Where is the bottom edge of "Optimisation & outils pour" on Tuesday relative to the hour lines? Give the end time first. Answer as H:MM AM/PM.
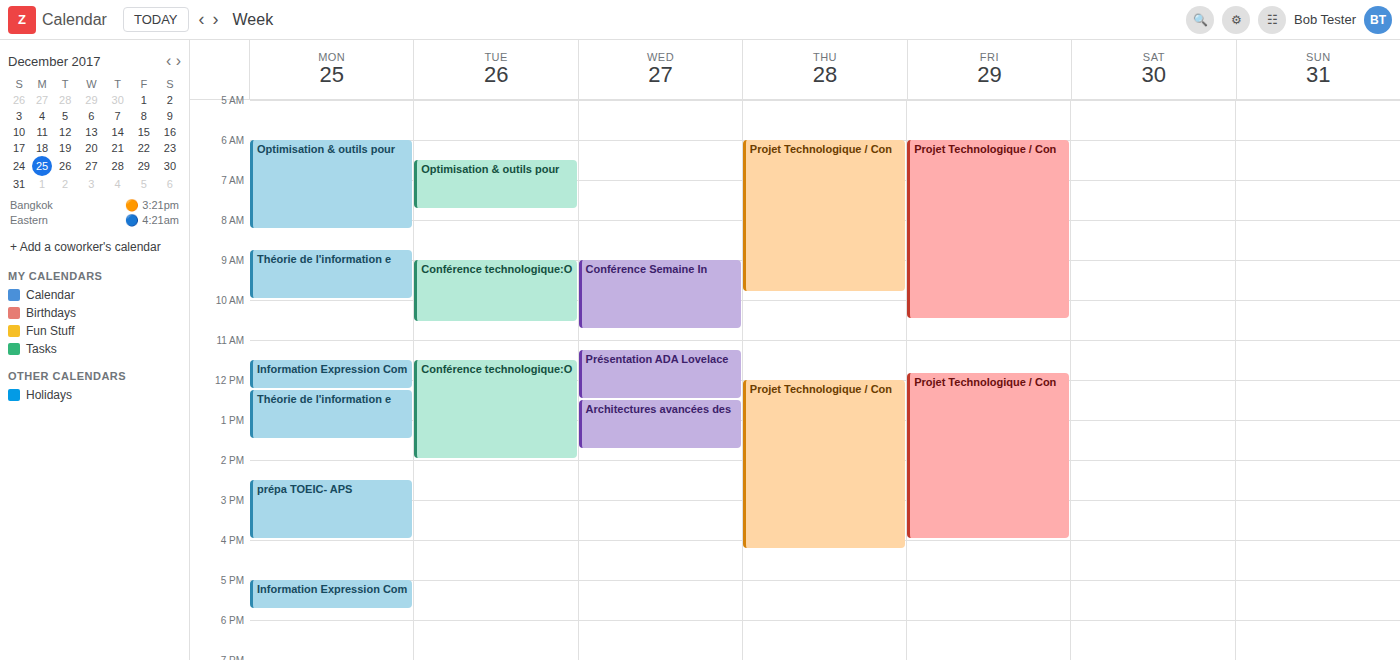
7:45 AM -- neither: three quarters of the way from the 7 AM line to the 8 AM line.